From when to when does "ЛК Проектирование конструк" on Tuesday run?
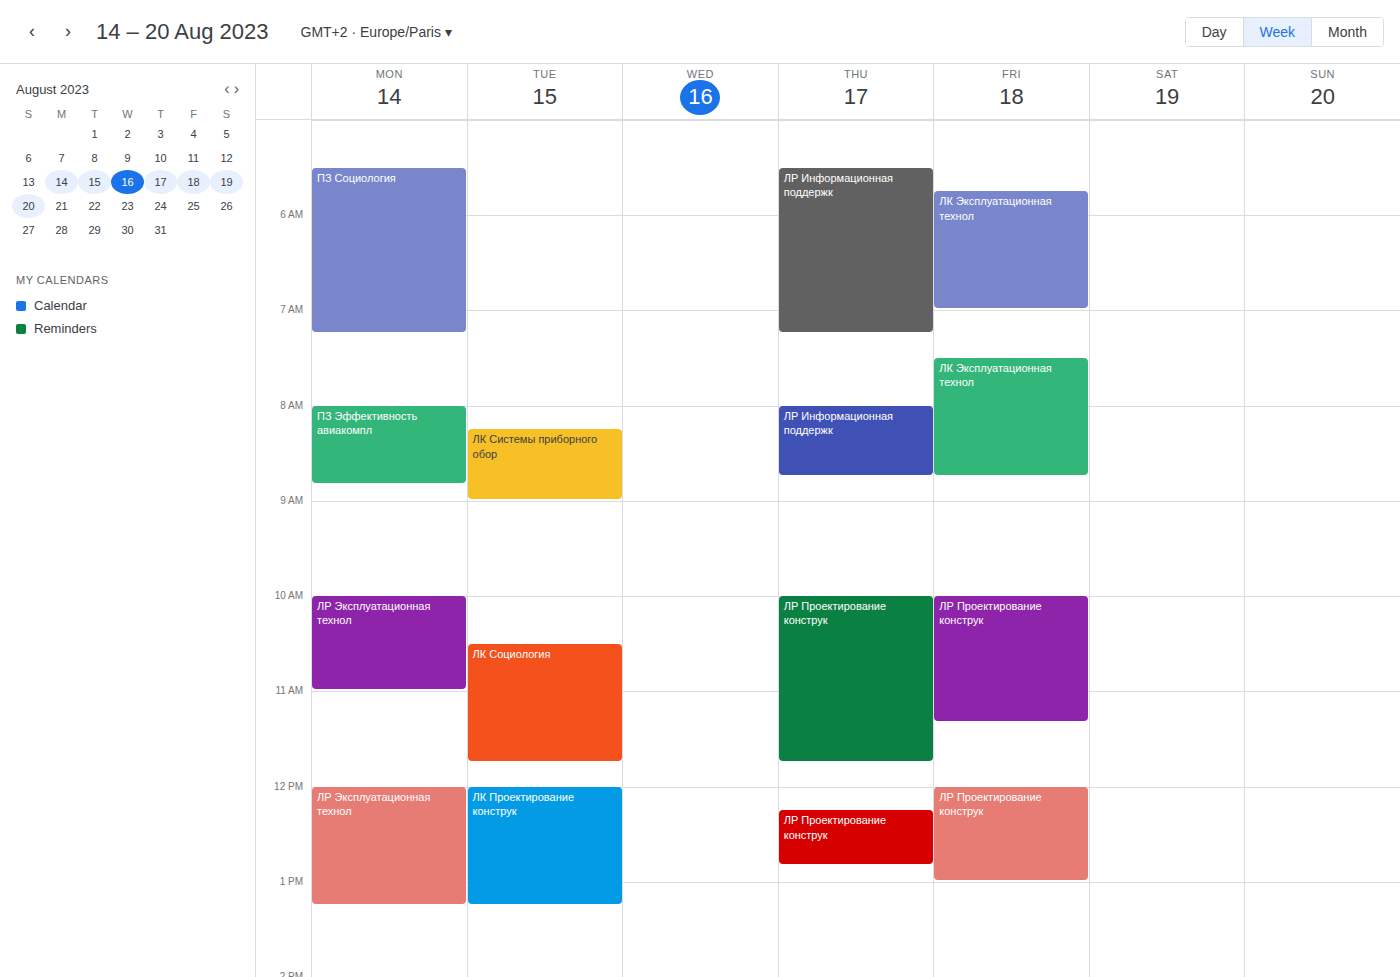
12:00 PM to 1:15 PM